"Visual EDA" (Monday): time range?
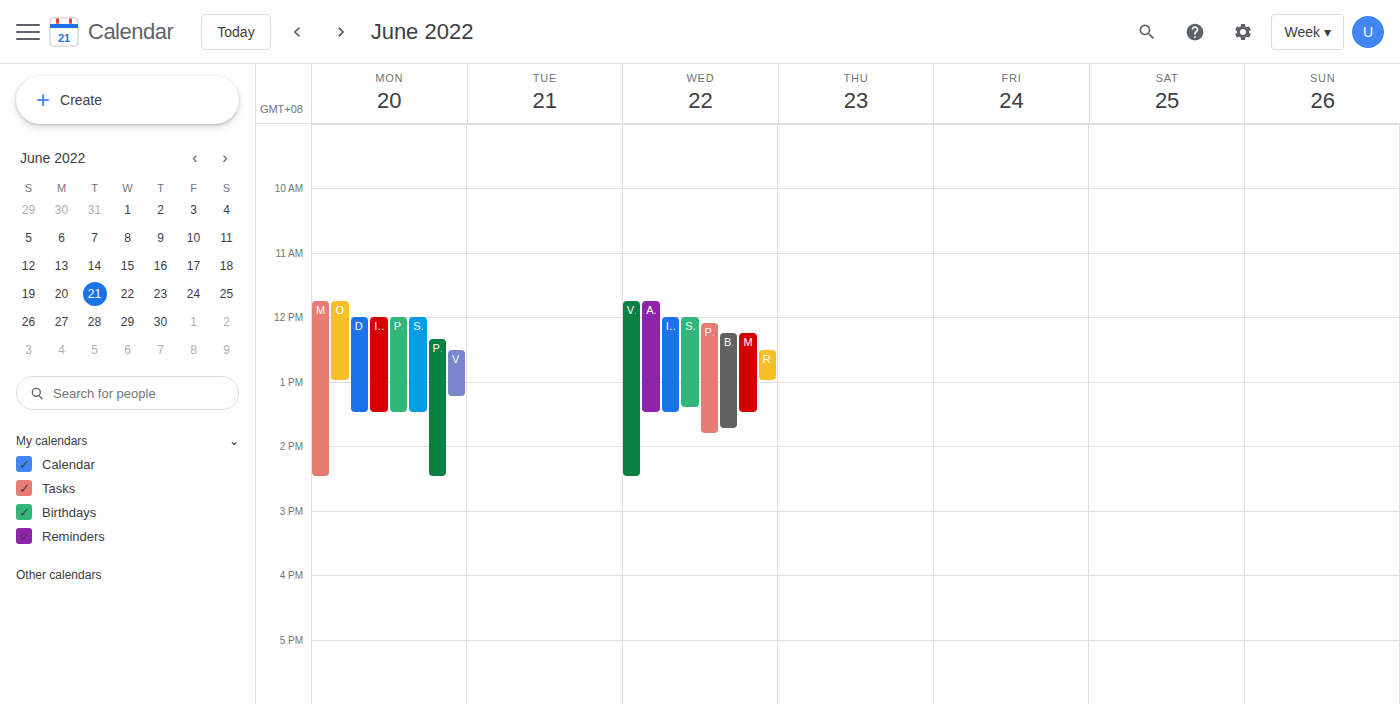
12:30 to 13:15